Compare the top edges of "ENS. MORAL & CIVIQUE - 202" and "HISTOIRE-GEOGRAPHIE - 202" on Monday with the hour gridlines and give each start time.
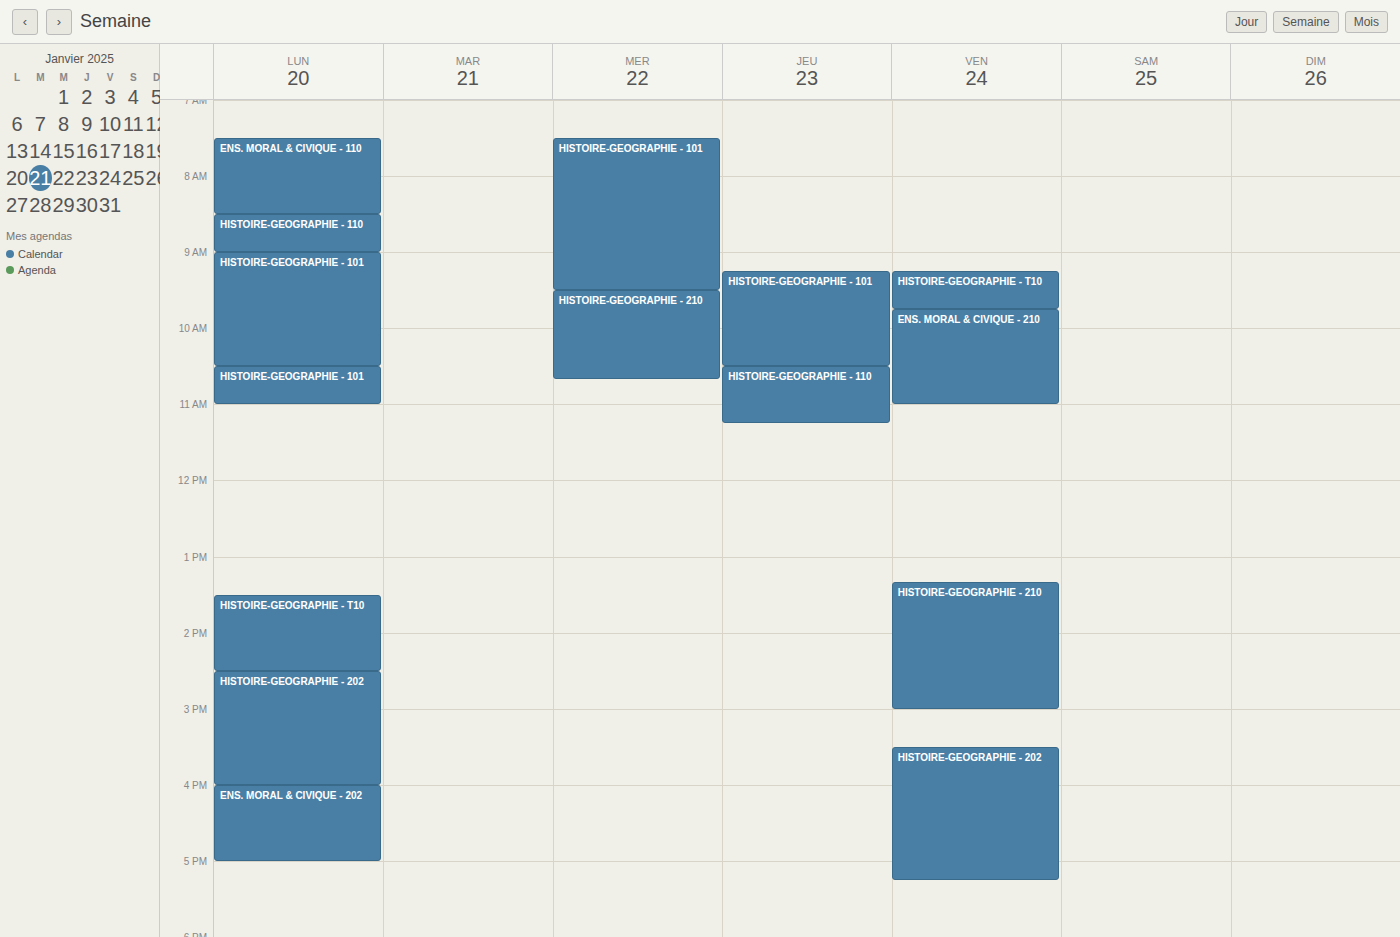
"ENS. MORAL & CIVIQUE - 202": 4:00 PM, exactly on the 4 PM line. "HISTOIRE-GEOGRAPHIE - 202": 2:30 PM, halfway between the 2 PM and 3 PM lines.